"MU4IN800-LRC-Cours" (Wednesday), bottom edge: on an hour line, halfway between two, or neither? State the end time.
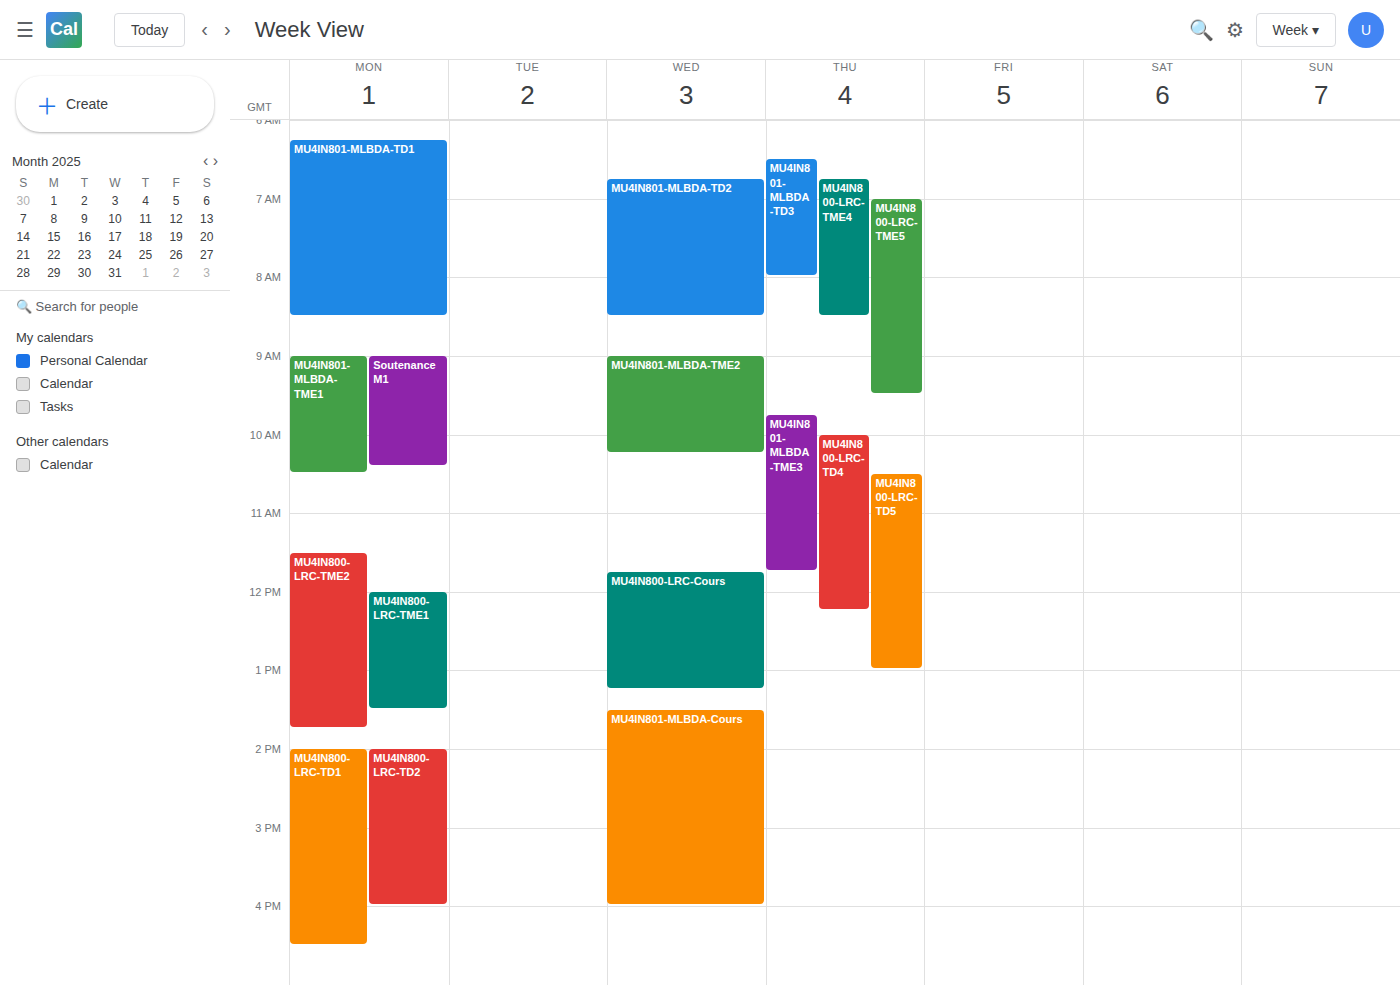
1:15 PM -- neither: a quarter of the way from the 1 PM line to the 2 PM line.